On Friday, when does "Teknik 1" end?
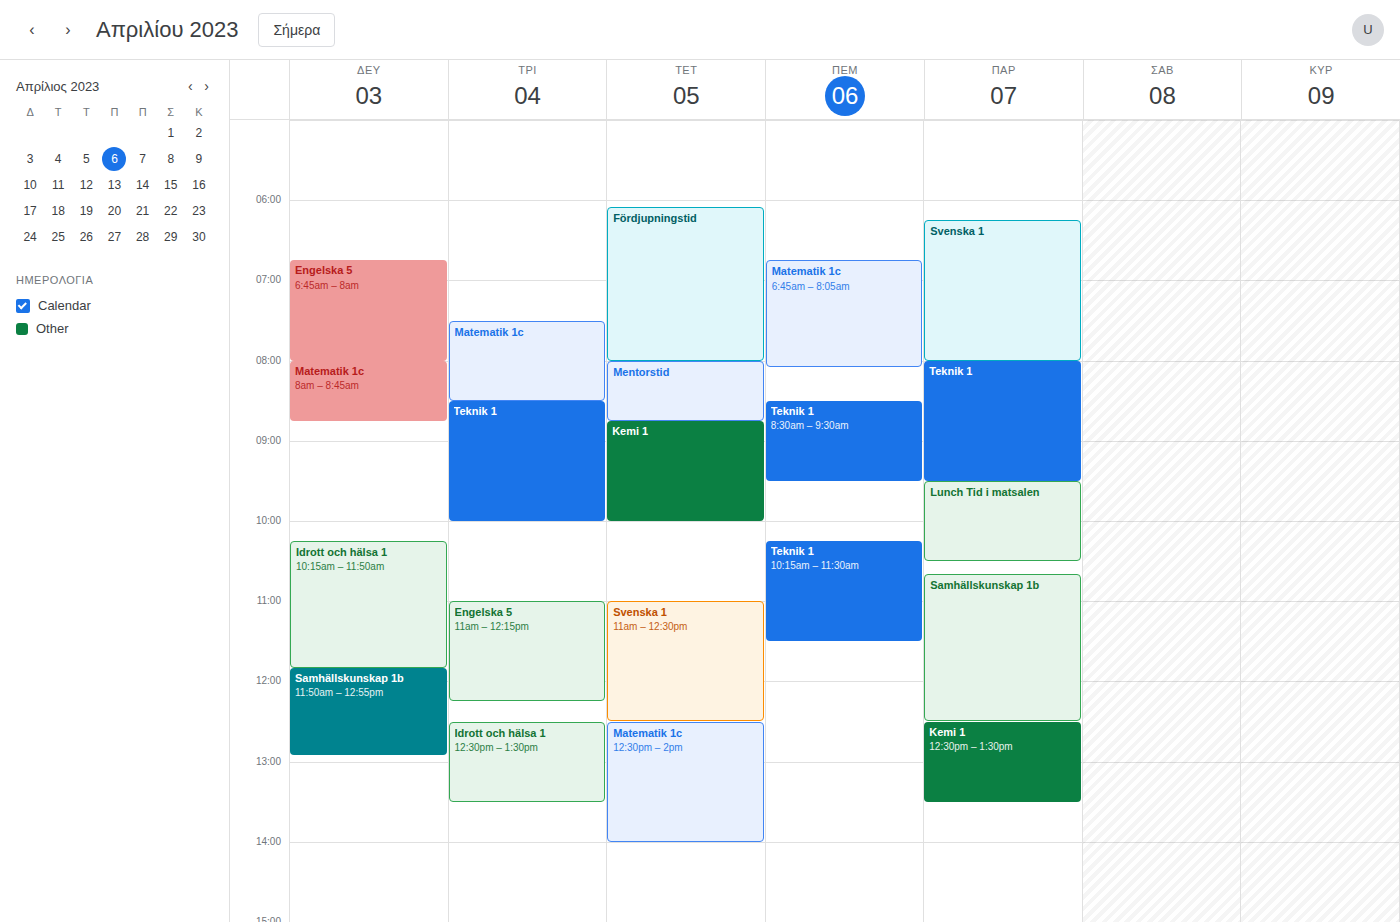
9:30 AM